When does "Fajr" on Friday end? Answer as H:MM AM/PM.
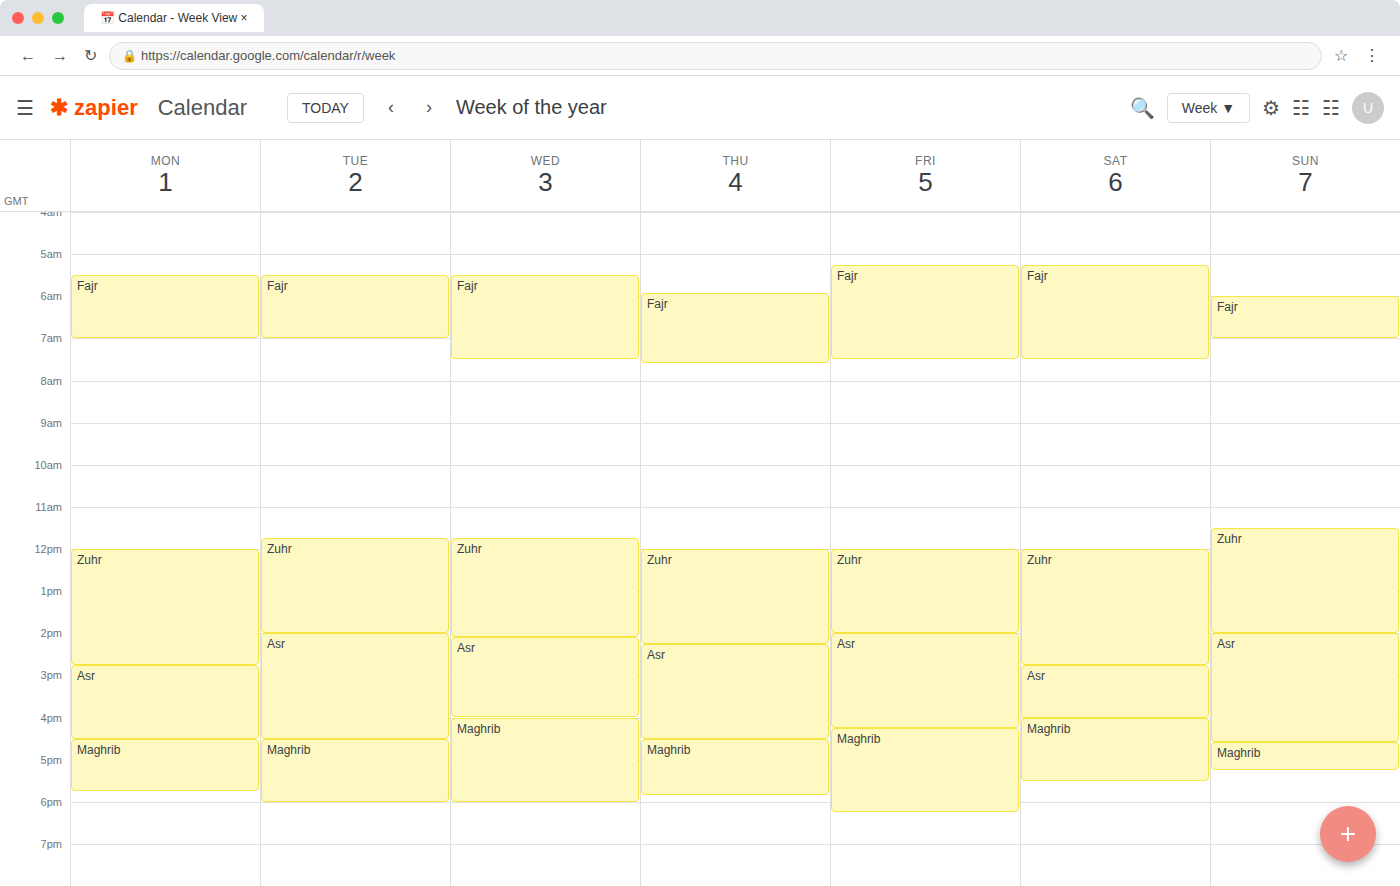
7:30 AM